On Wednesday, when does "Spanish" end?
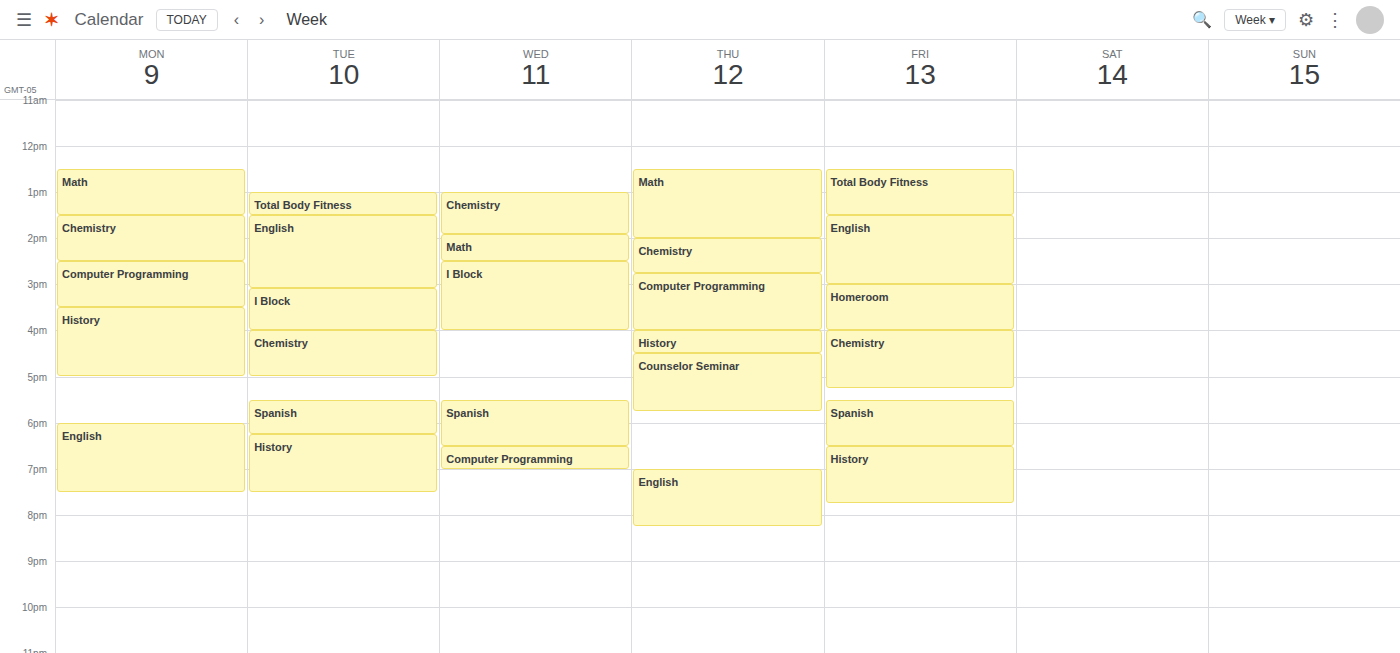
6:30 PM